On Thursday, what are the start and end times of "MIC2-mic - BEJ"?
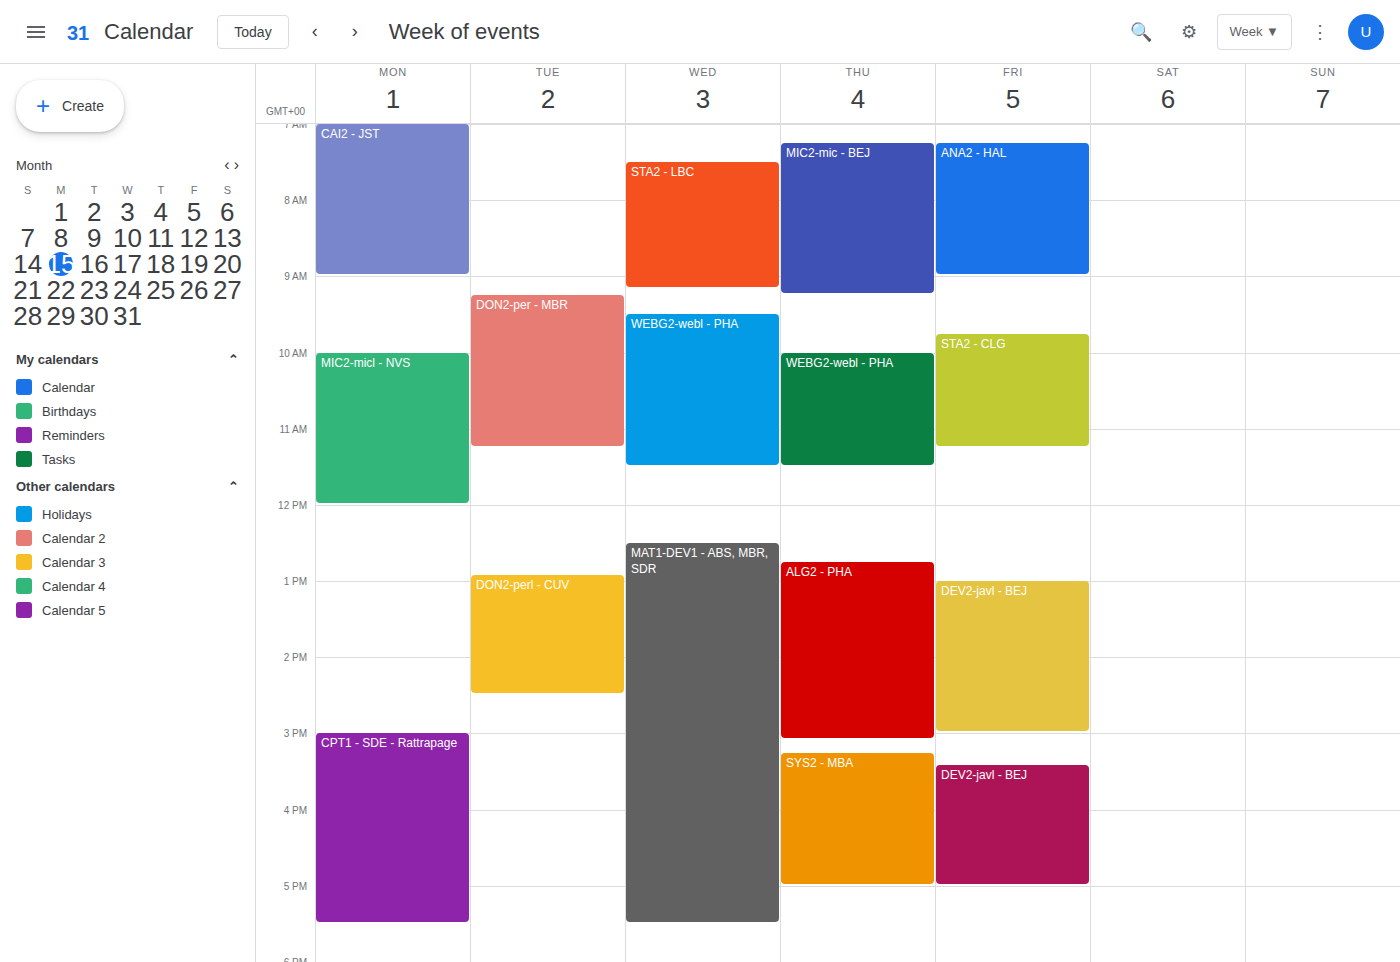
7:15 AM to 9:15 AM